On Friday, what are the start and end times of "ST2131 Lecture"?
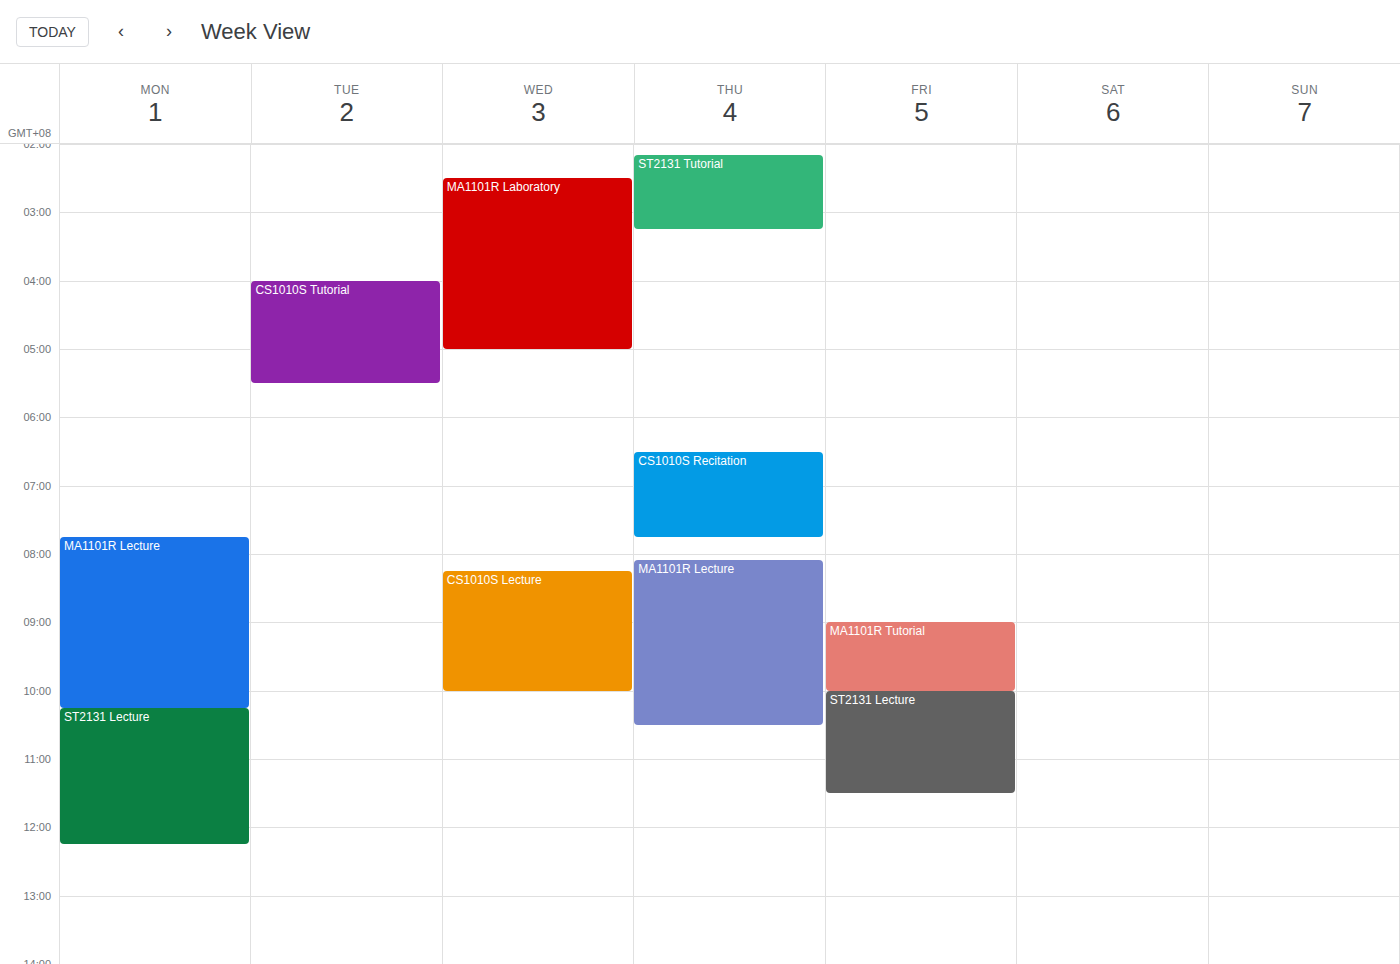
10:00 AM to 11:30 AM